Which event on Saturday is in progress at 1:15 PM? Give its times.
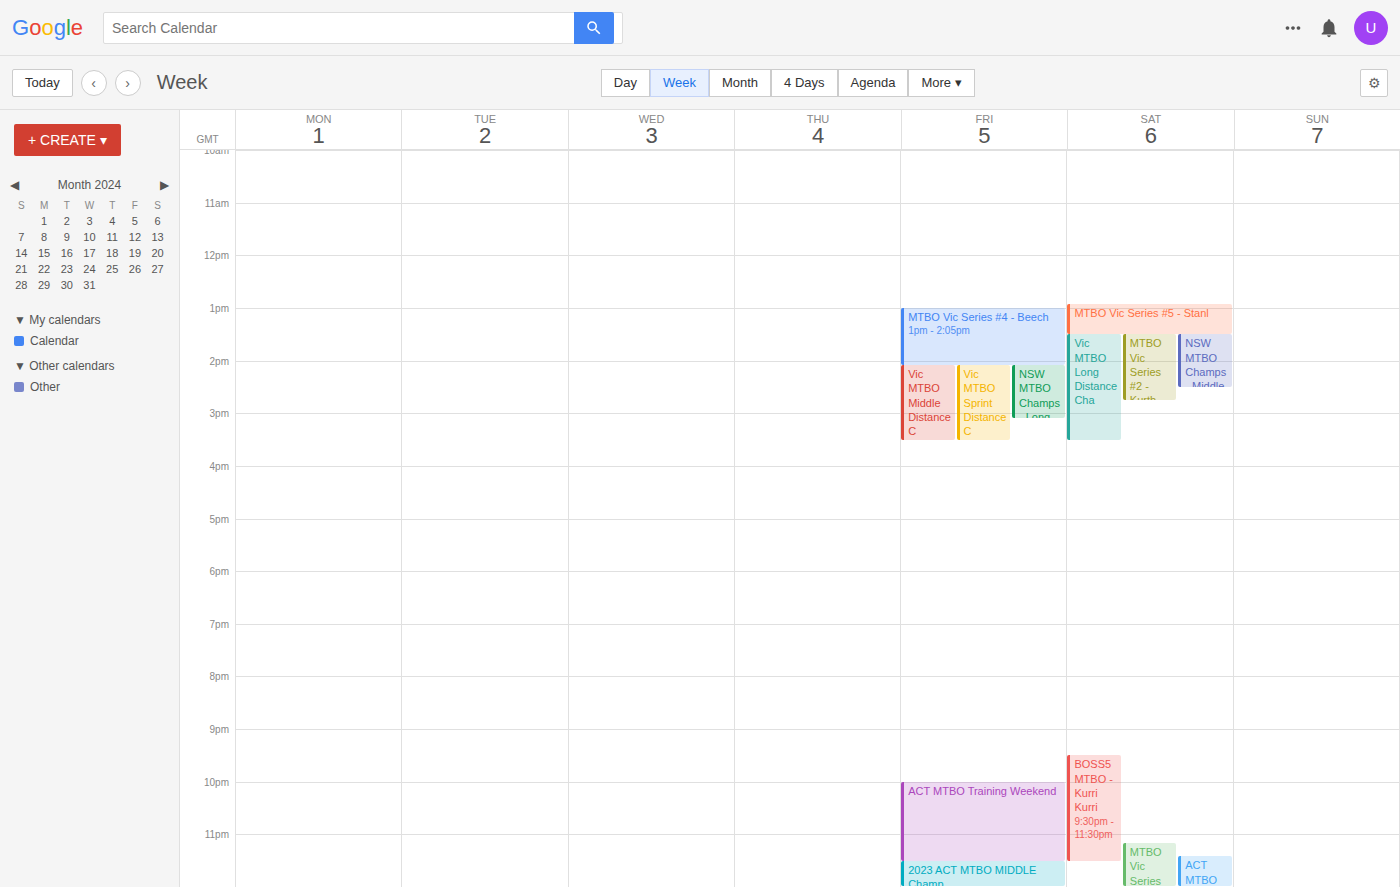
"MTBO Vic Series #5 - Stanl", 12:55 PM to 1:30 PM